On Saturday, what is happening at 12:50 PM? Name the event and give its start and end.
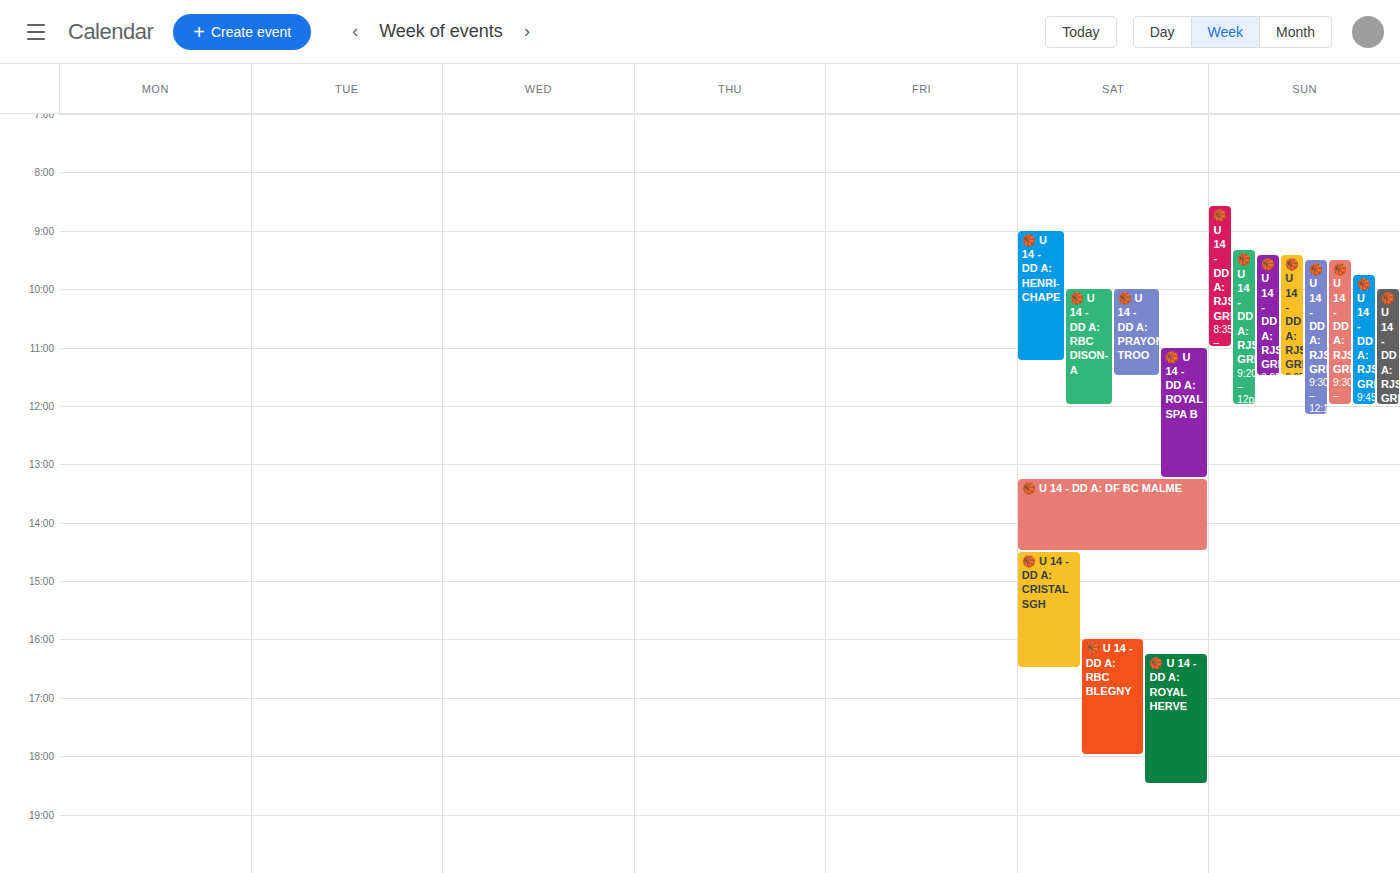
"🏀 U 14 - DD A: ROYAL SPA B", 11:00 AM to 1:15 PM